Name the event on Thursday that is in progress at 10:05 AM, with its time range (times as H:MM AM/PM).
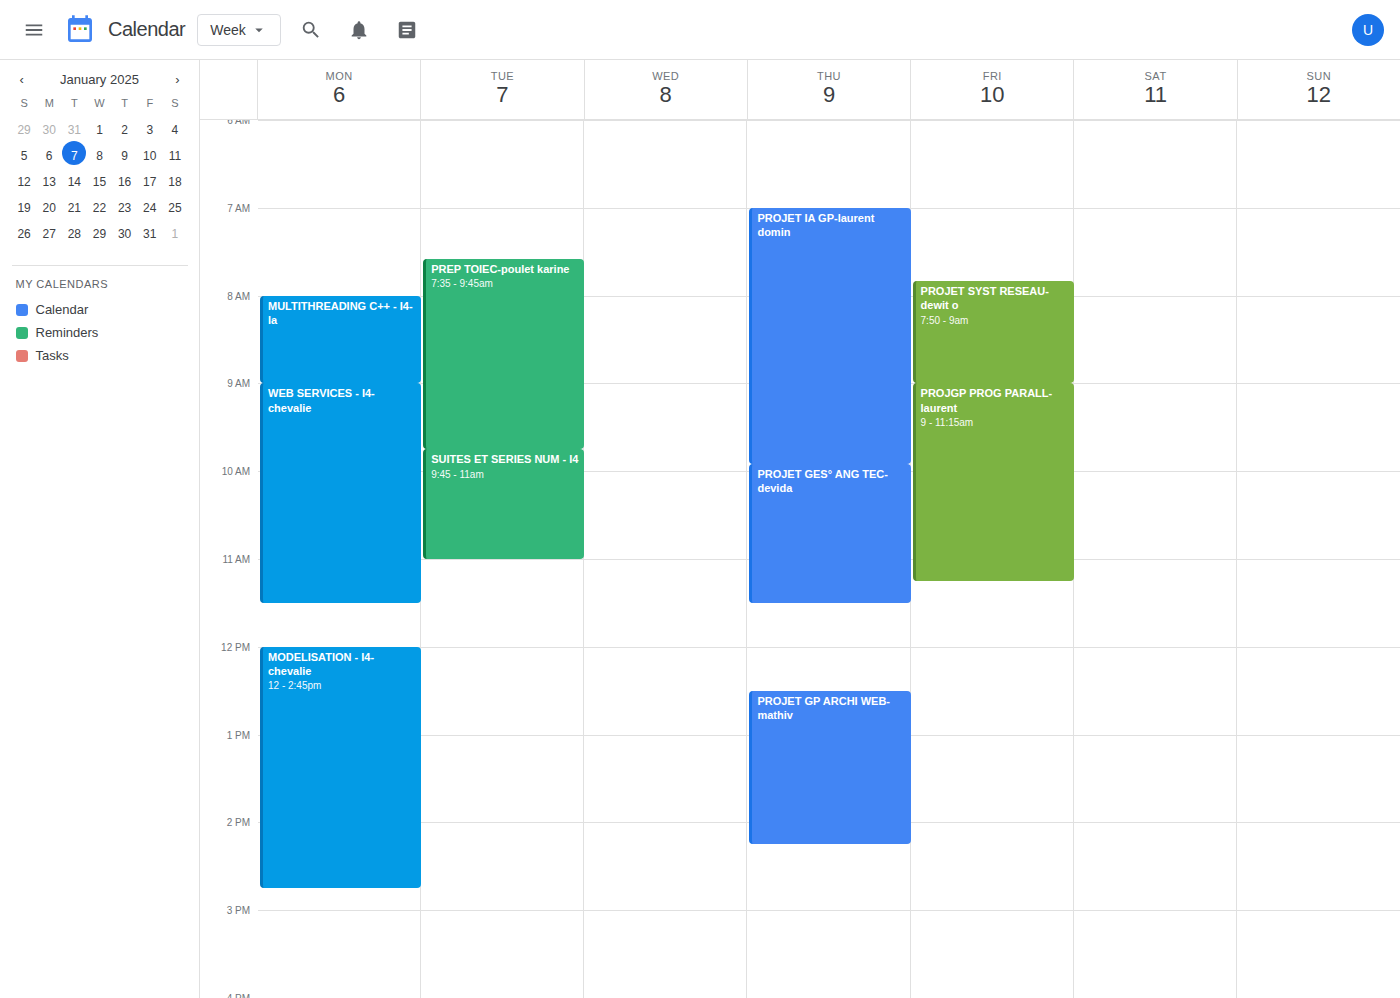
"PROJET GES° ANG TEC-devida", 9:55 AM to 11:30 AM